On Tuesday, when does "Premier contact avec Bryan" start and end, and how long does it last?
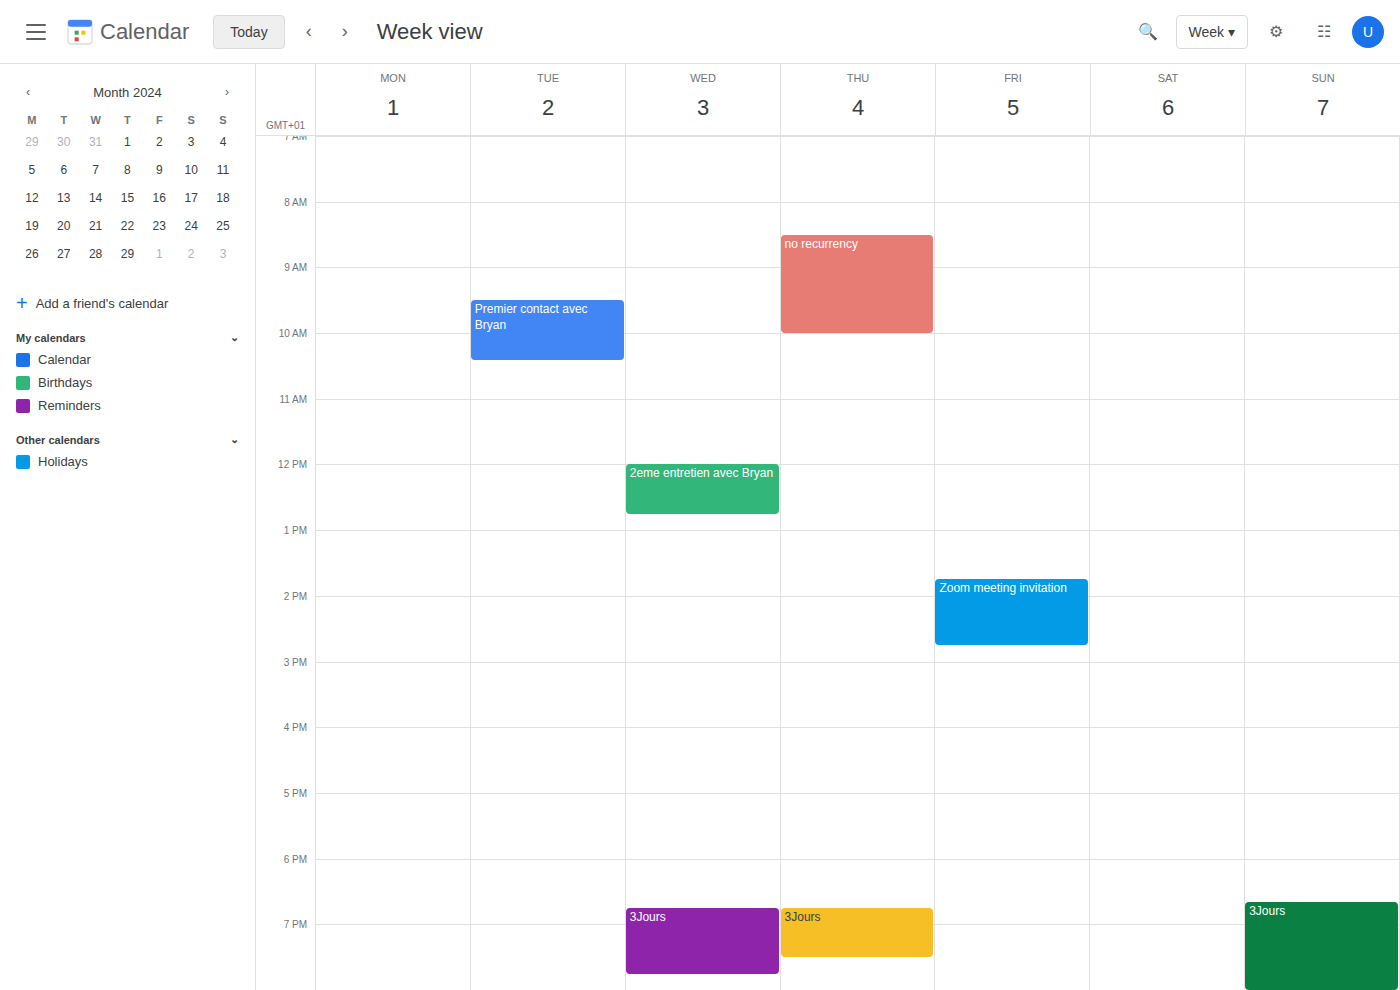
9:30 AM to 10:25 AM, 55 minutes